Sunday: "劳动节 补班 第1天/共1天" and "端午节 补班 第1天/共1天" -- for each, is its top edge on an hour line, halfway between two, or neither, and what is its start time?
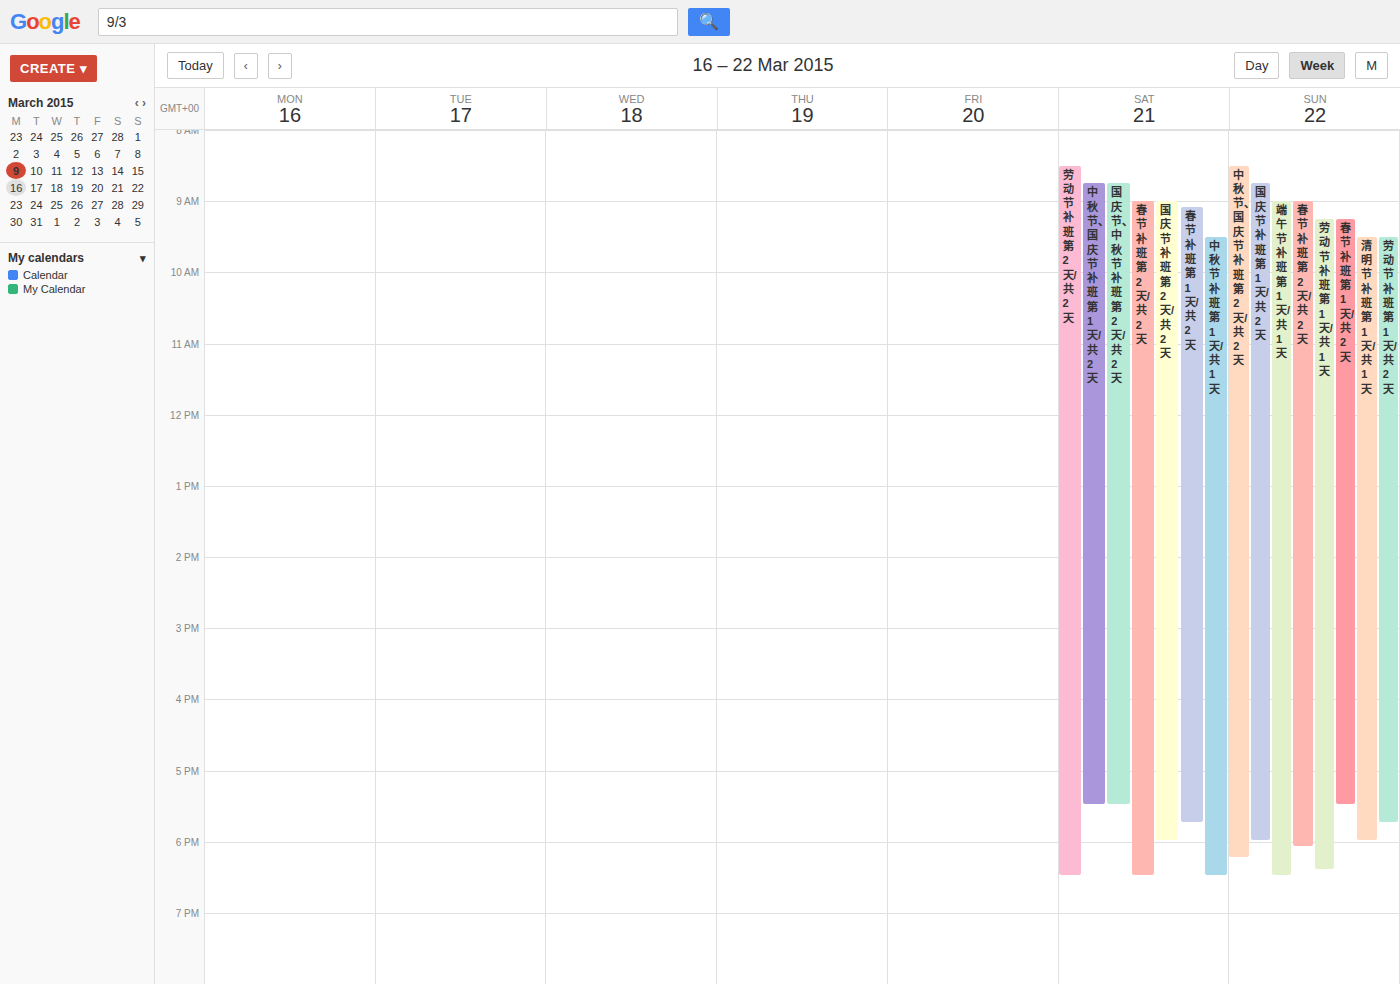
"劳动节 补班 第1天/共1天": 09:15, neither: a quarter of the way from the 09:00 line to the 10:00 line. "端午节 补班 第1天/共1天": 09:00, exactly on the 09:00 line.